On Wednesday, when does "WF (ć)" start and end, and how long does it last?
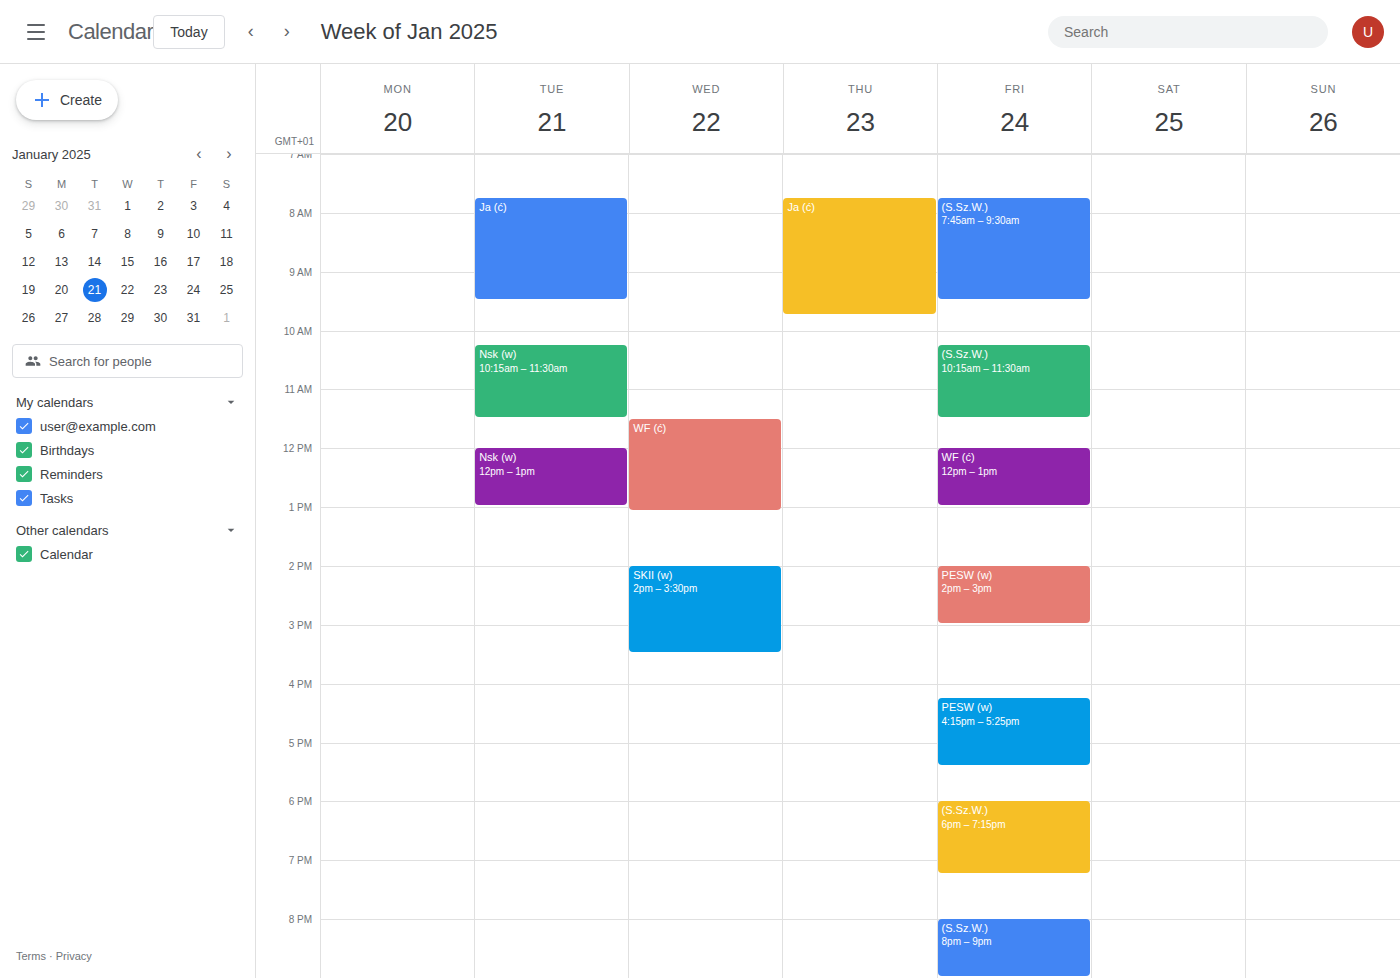
11:30 AM to 1:05 PM, 1 hour 35 minutes